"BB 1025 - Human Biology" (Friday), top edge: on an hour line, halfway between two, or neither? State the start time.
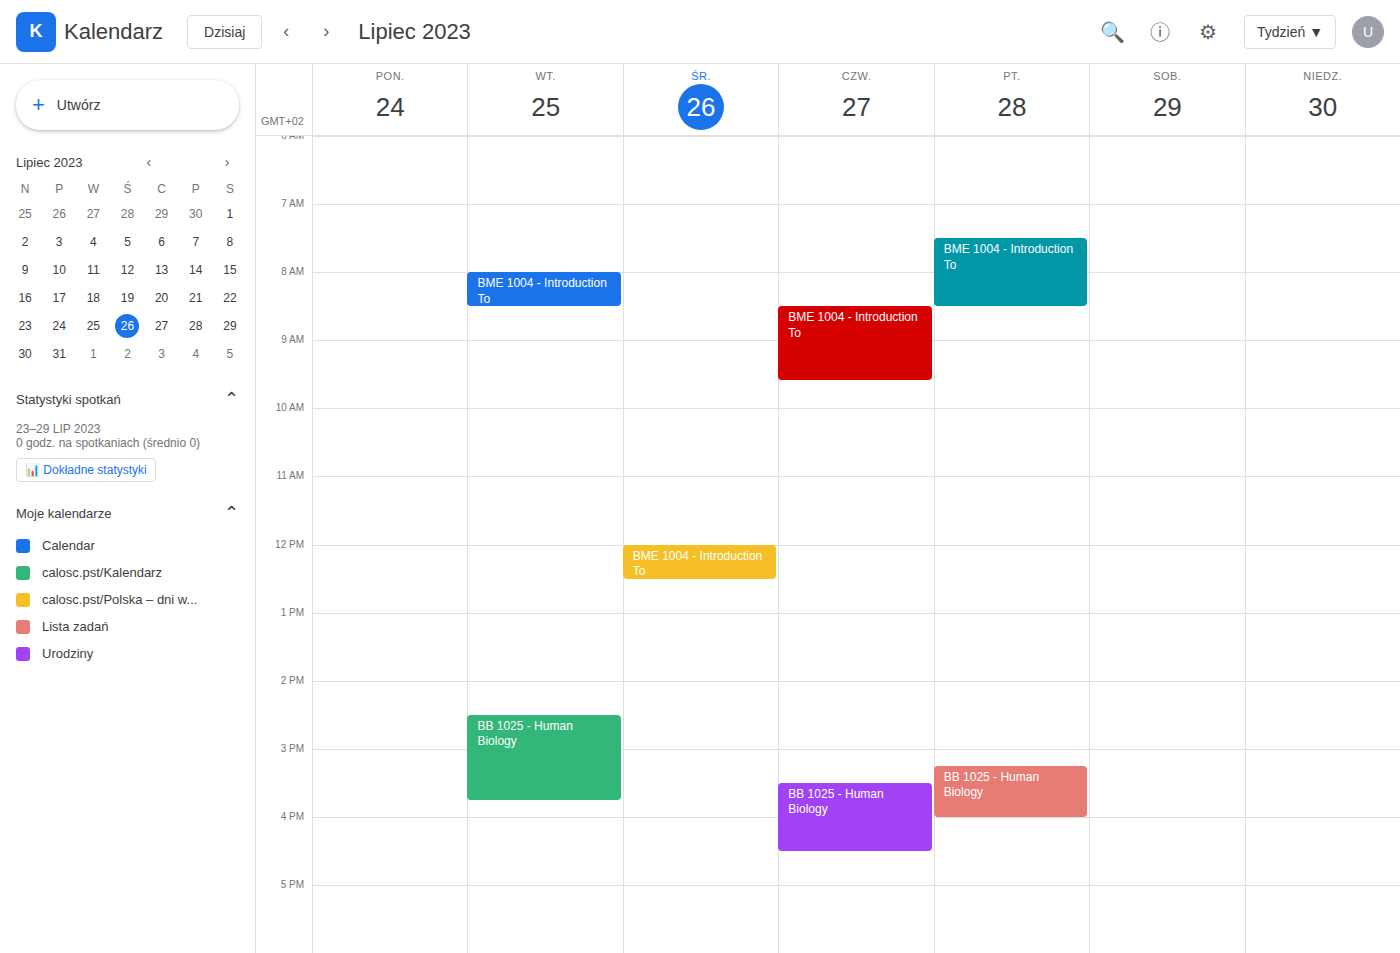
3:15 PM -- neither: a quarter of the way from the 3 PM line to the 4 PM line.